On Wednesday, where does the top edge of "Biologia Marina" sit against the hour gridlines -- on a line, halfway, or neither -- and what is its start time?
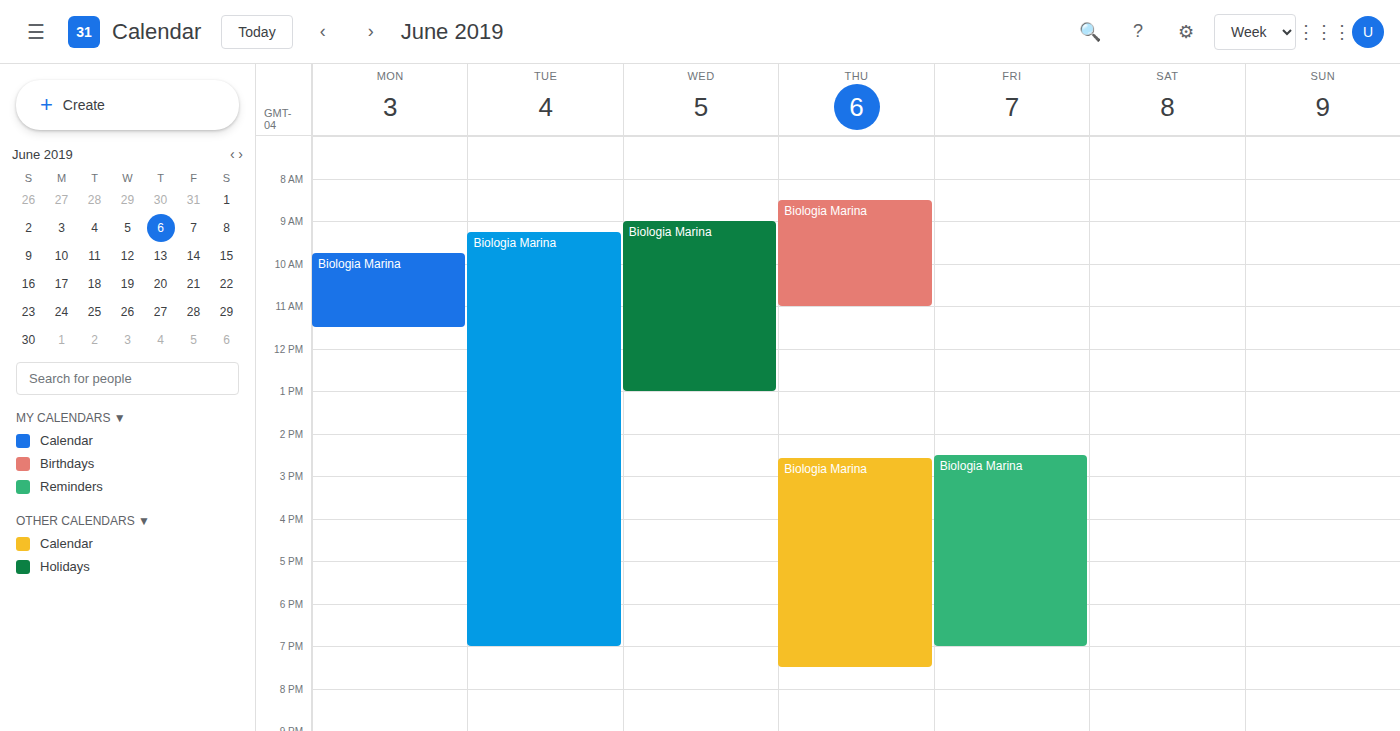
9:00 AM -- exactly on the 9 AM line.